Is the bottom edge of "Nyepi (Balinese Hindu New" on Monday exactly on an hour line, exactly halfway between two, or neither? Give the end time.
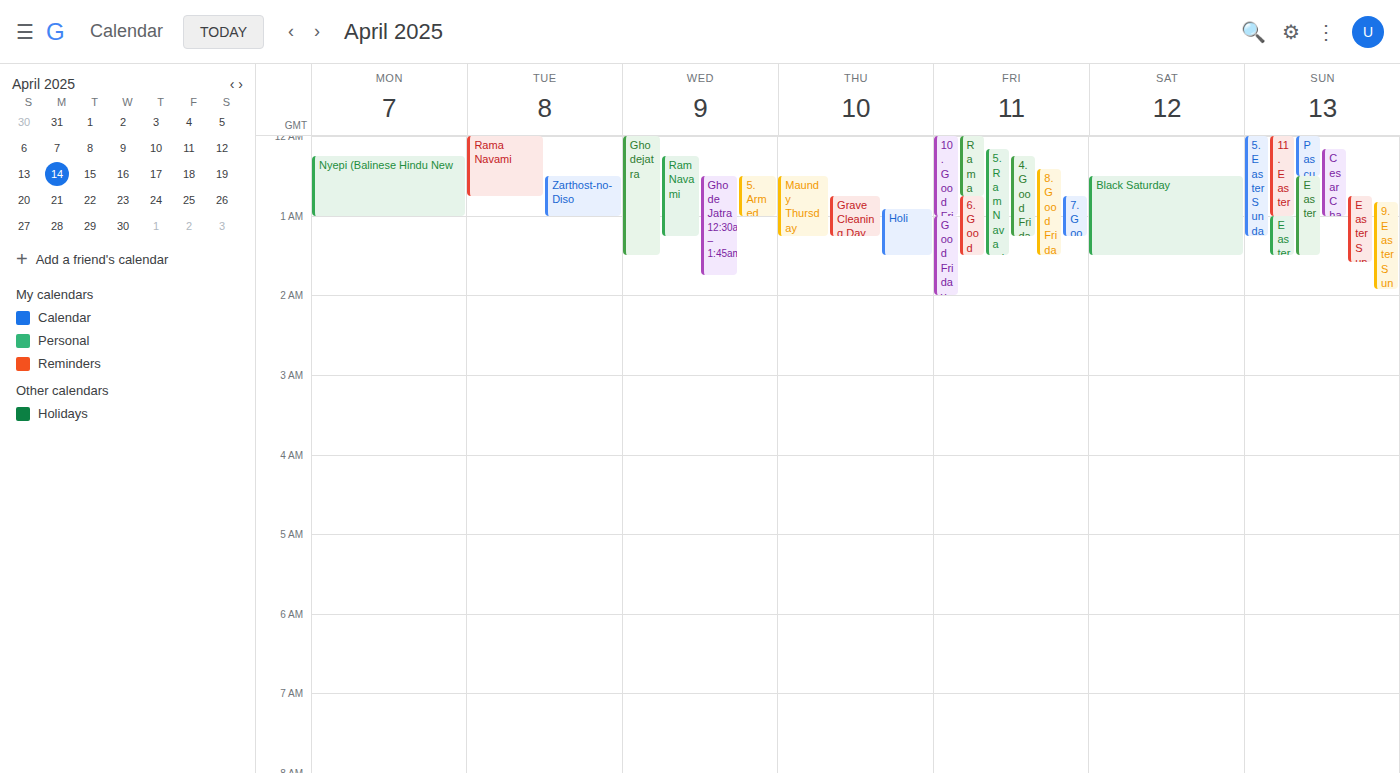
1:00 AM -- exactly on the 1 AM line.